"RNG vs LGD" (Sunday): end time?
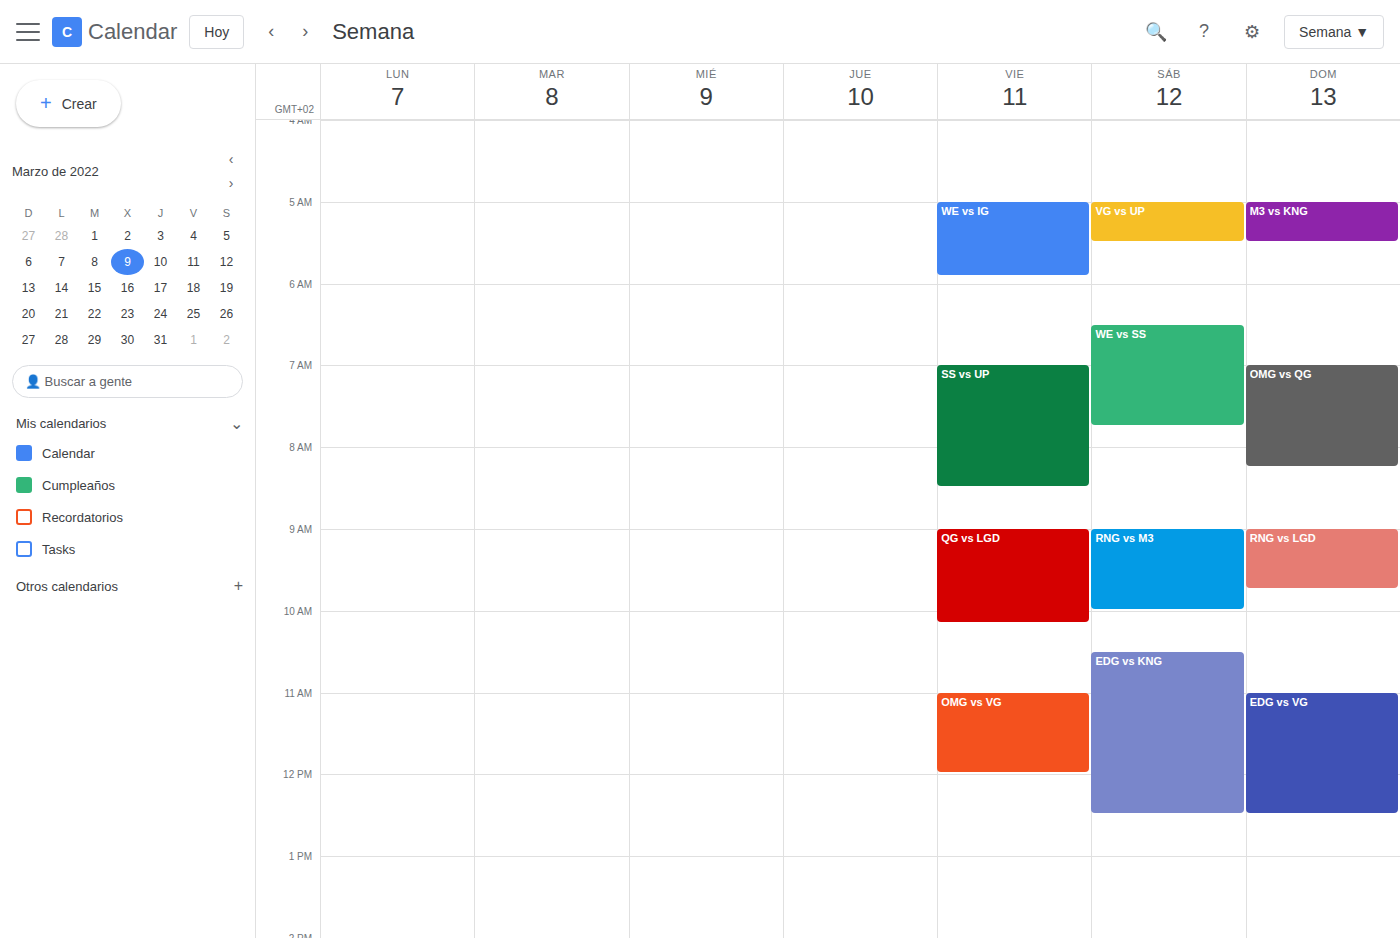
09:45